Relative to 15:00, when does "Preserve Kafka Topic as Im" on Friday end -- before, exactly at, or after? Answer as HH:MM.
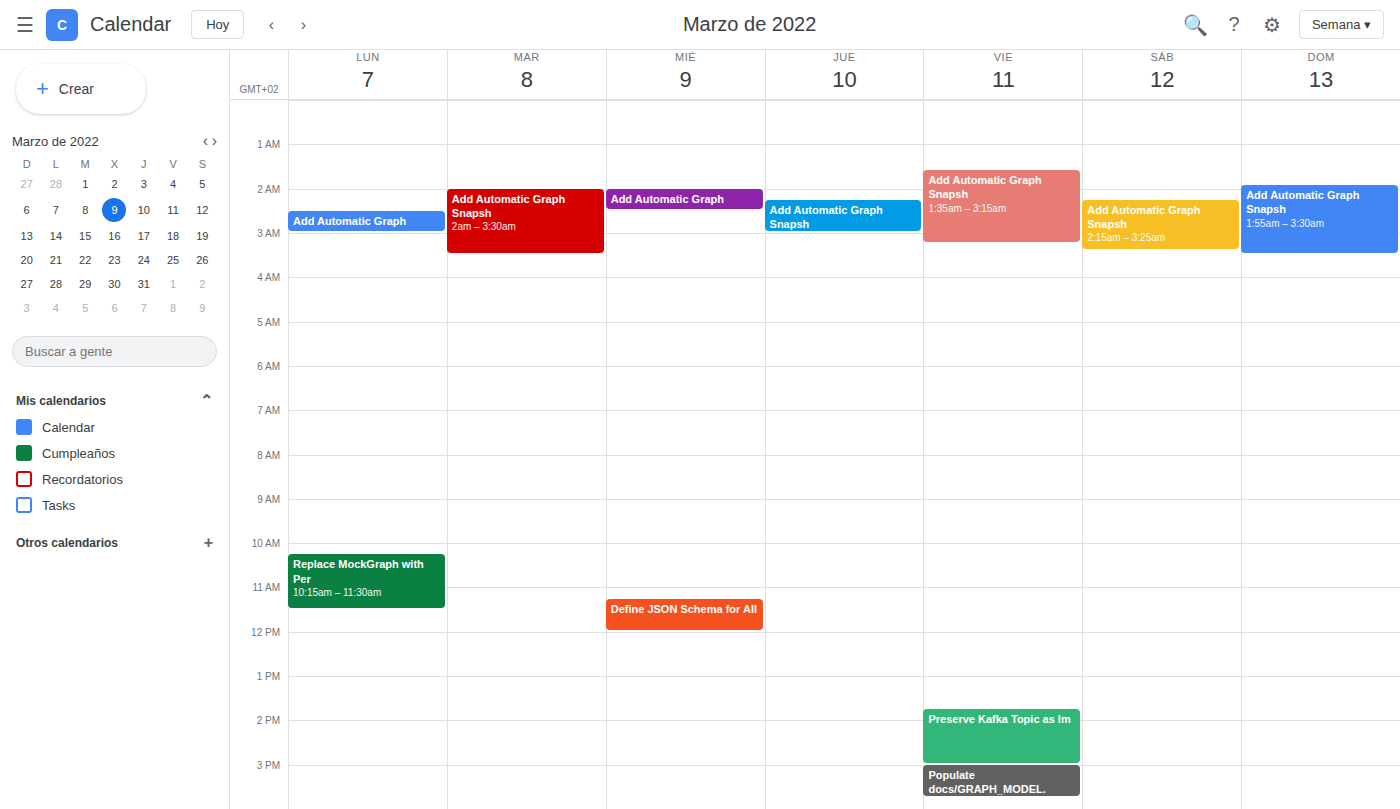
15:00 -- exactly at 15:00, on the 15:00 line.